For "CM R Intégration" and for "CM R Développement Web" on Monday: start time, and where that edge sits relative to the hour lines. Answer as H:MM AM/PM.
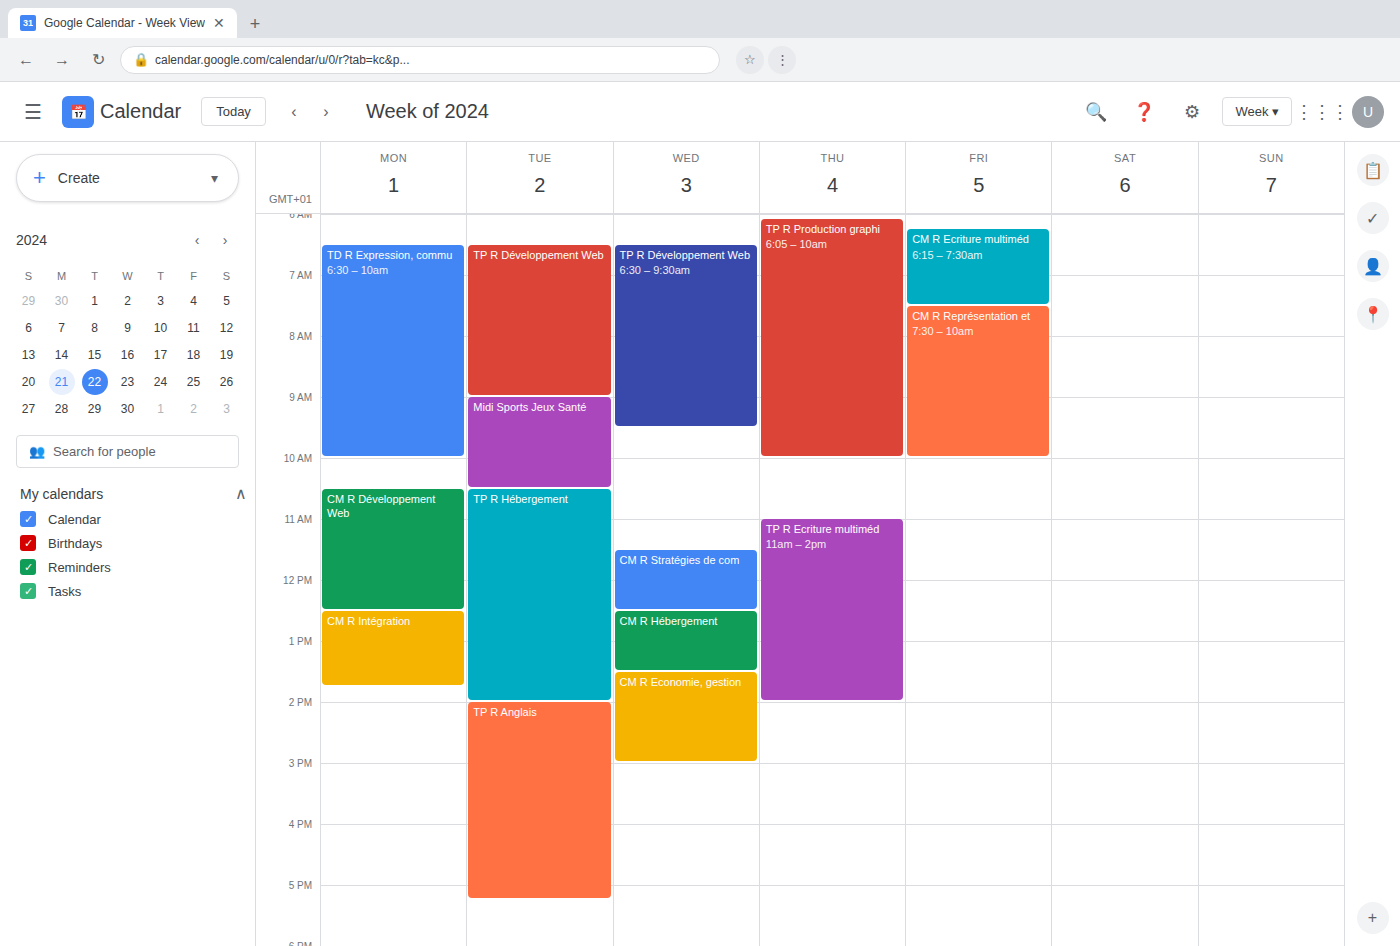
"CM R Intégration": 12:30 PM, halfway between the 12 PM and 1 PM lines. "CM R Développement Web": 10:30 AM, halfway between the 10 AM and 11 AM lines.